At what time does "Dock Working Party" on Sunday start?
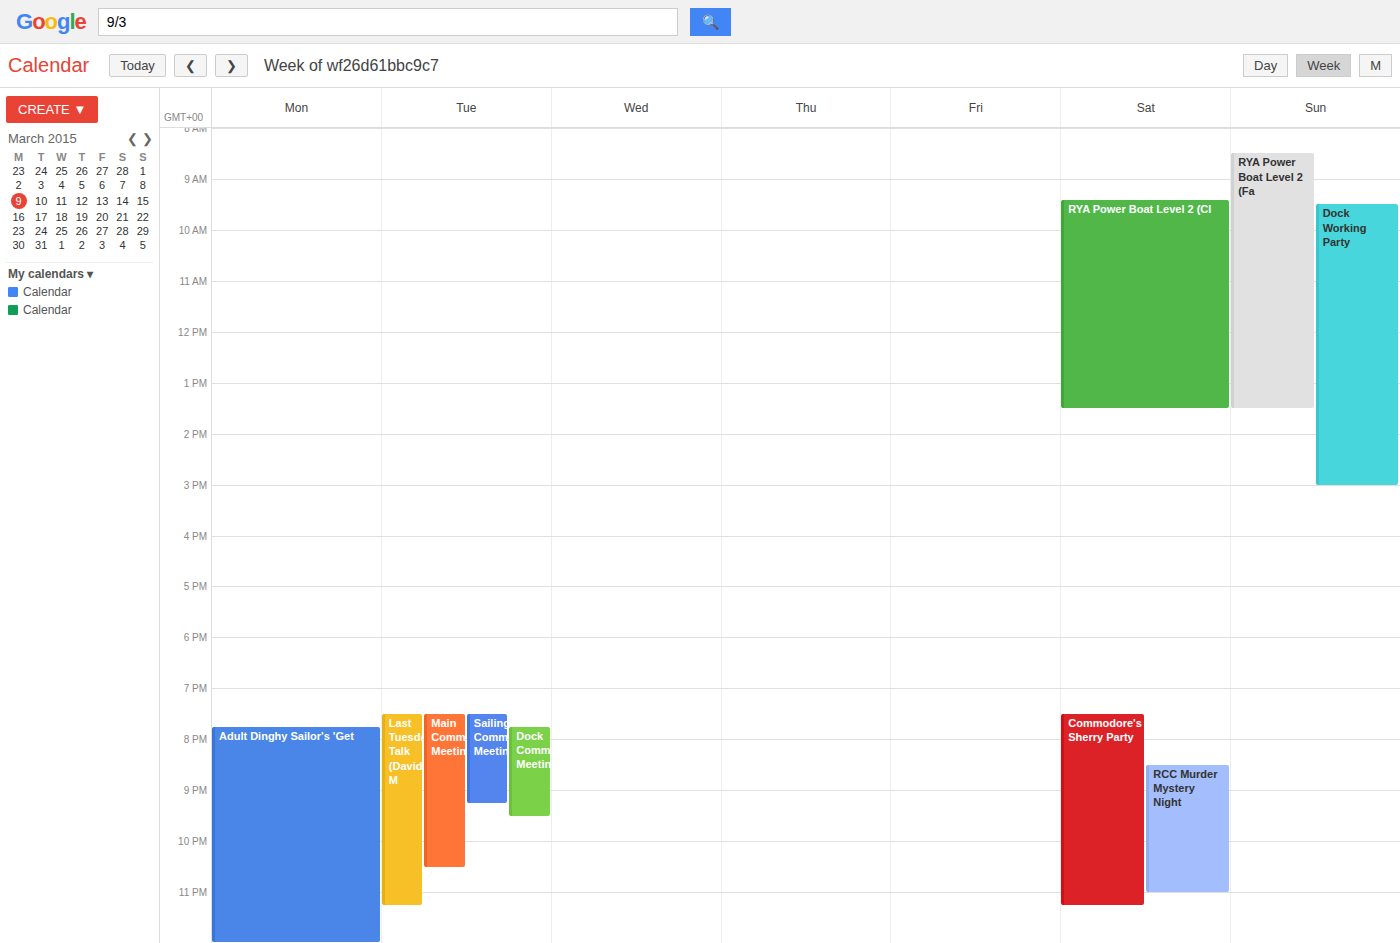
9:30 AM